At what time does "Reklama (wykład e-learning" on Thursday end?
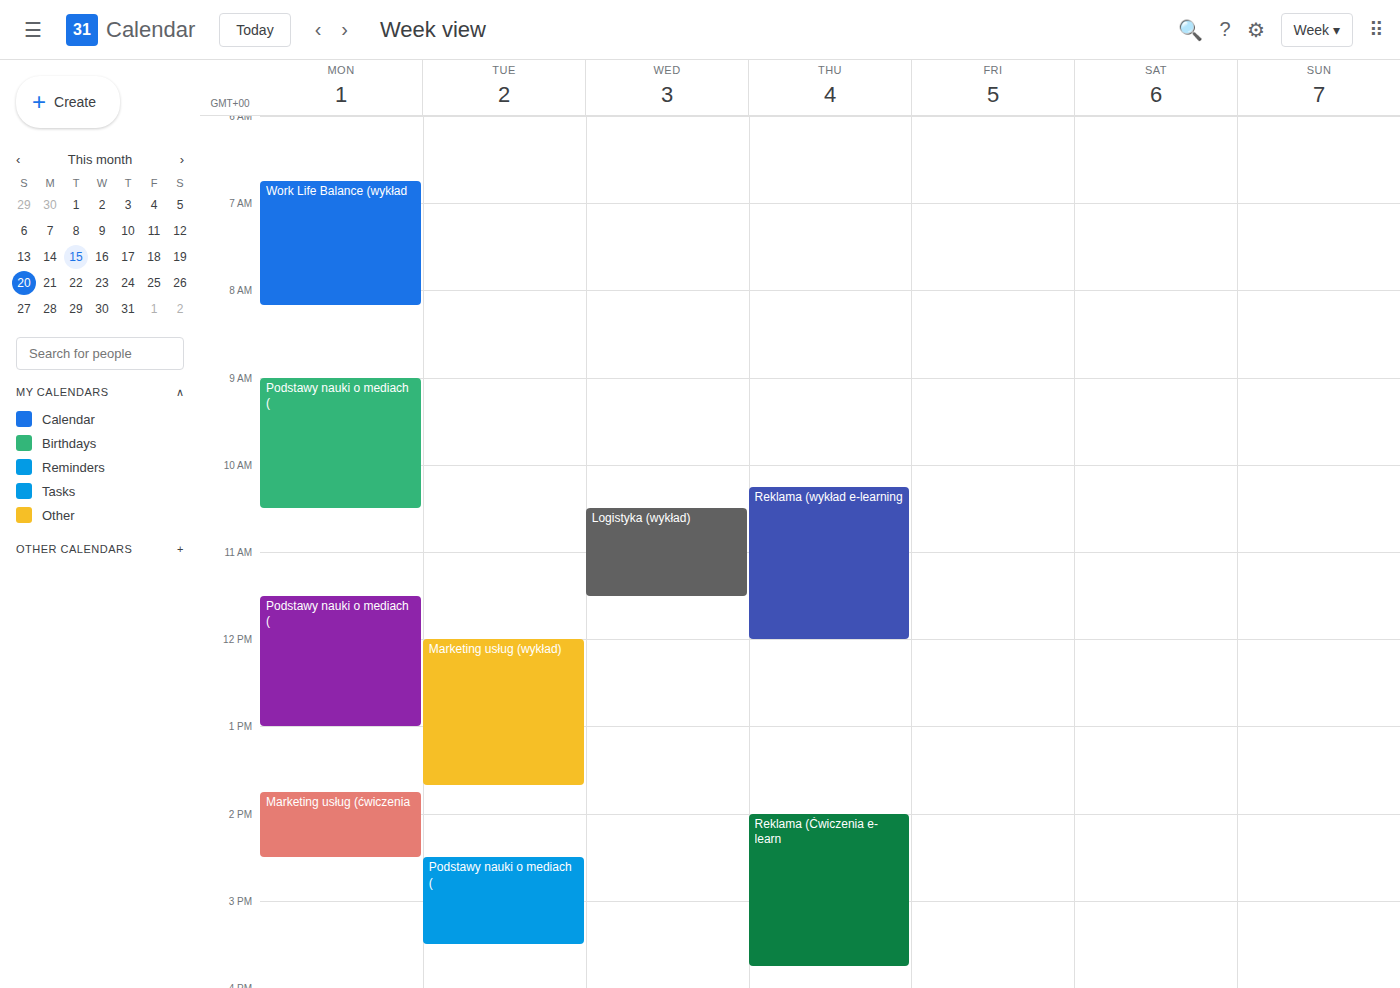
12:00 PM